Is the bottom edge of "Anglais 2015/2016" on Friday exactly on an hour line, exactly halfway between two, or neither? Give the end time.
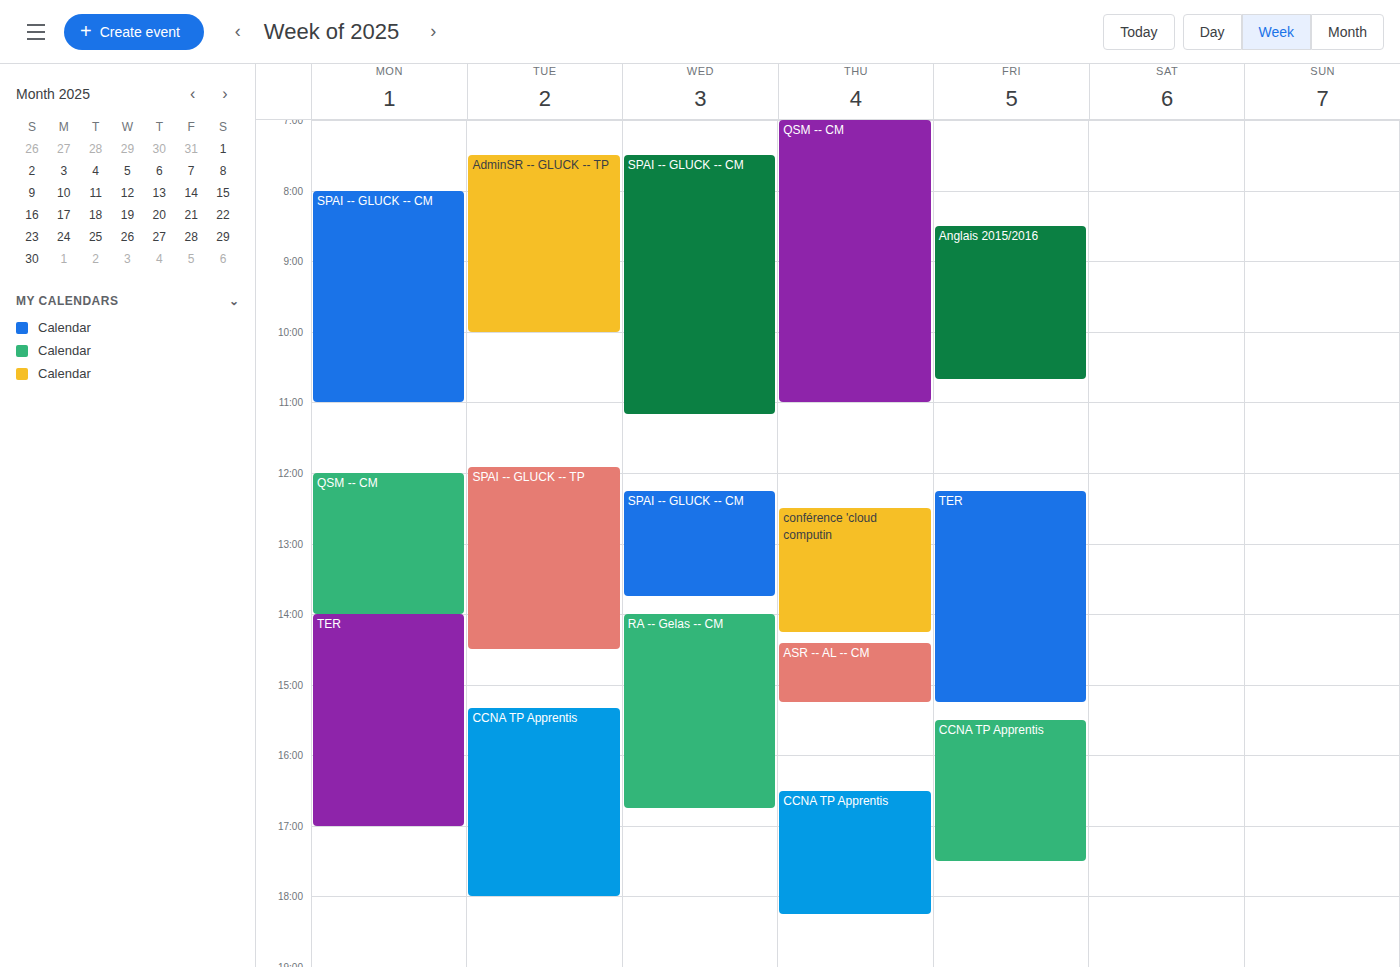
10:40 AM -- neither: 40 minutes below the 10 AM line and 20 minutes above the 11 AM line.